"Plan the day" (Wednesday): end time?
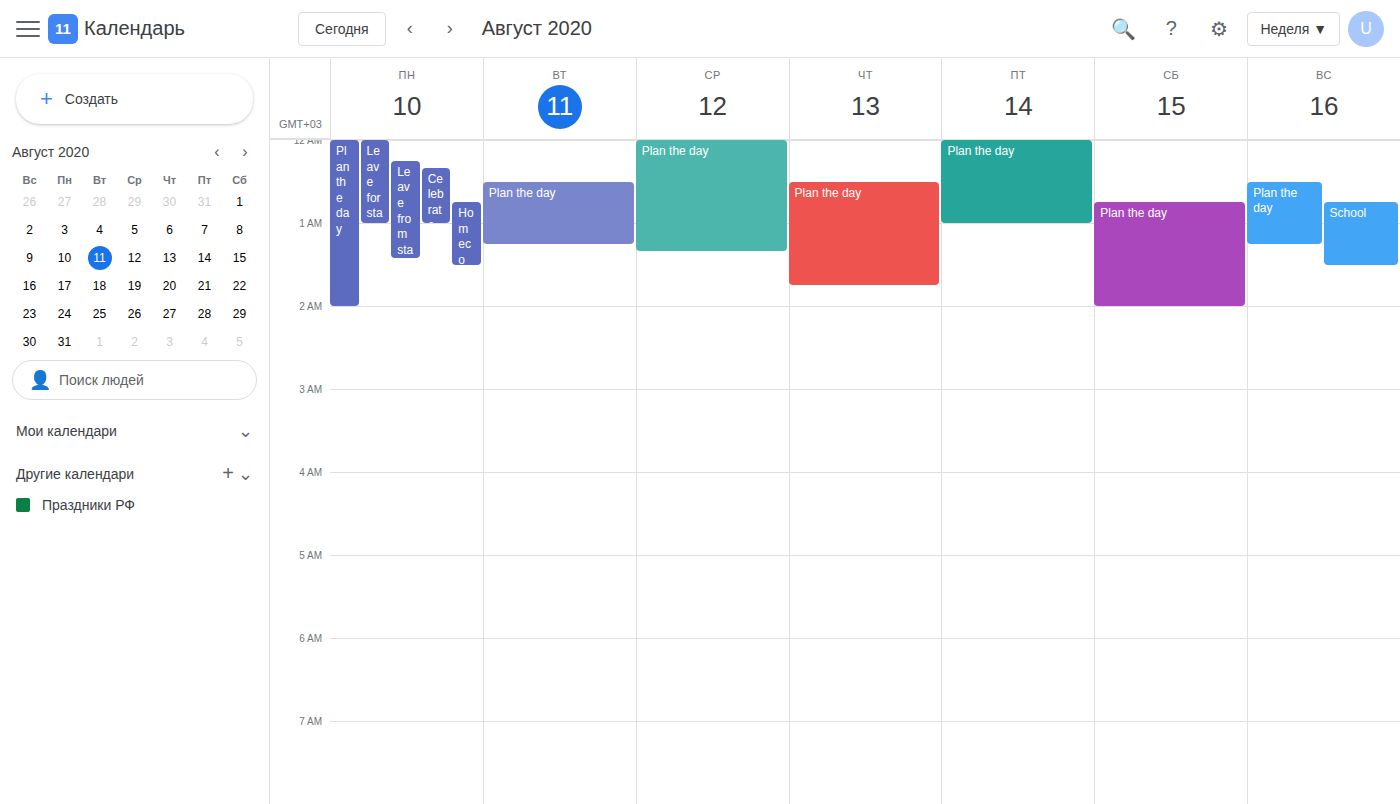
1:20 AM